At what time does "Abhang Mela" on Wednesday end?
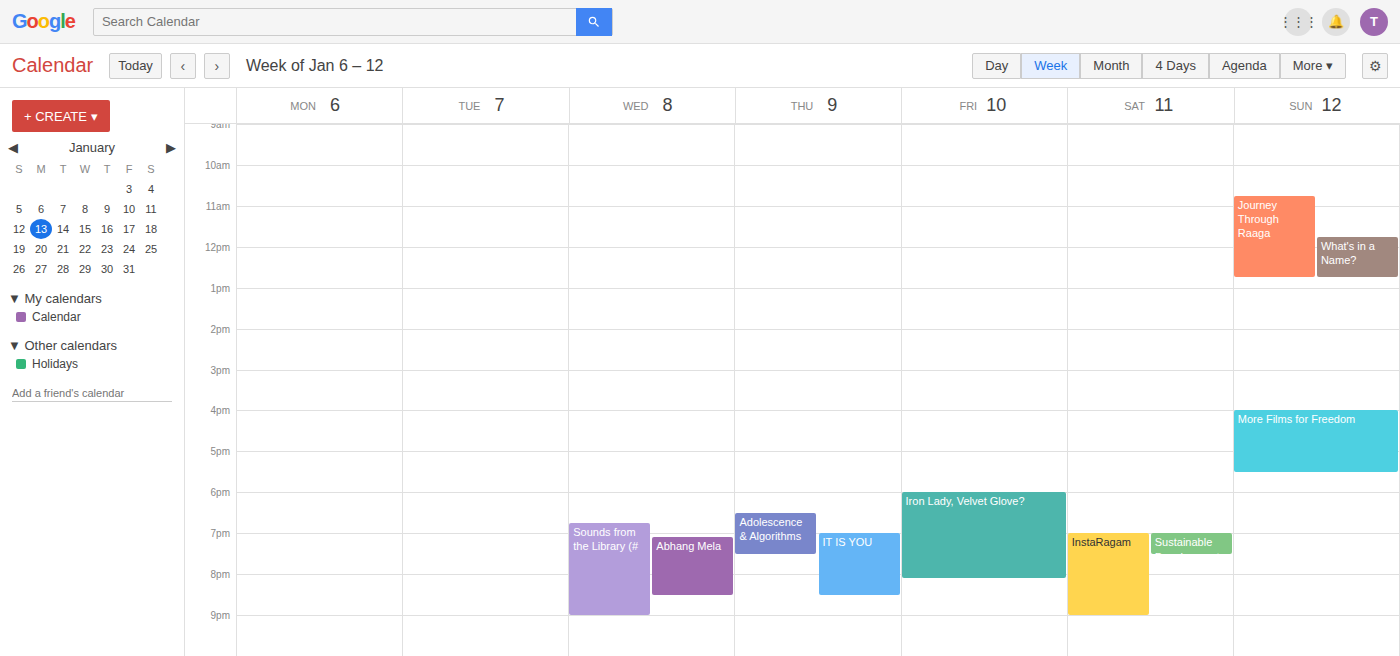
8:30 PM